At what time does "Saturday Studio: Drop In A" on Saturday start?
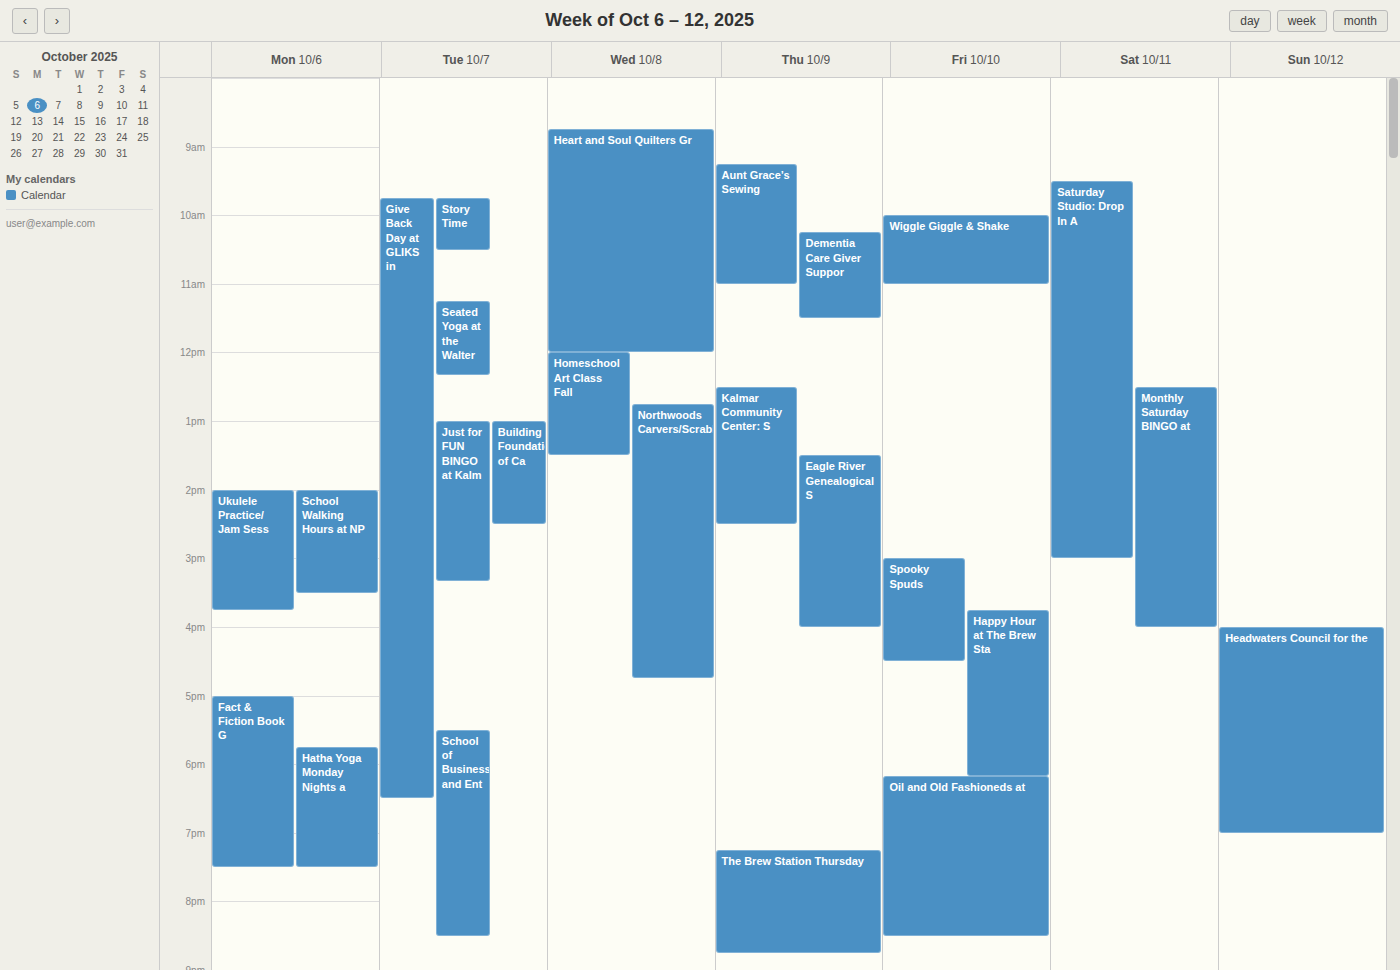
9:30 AM